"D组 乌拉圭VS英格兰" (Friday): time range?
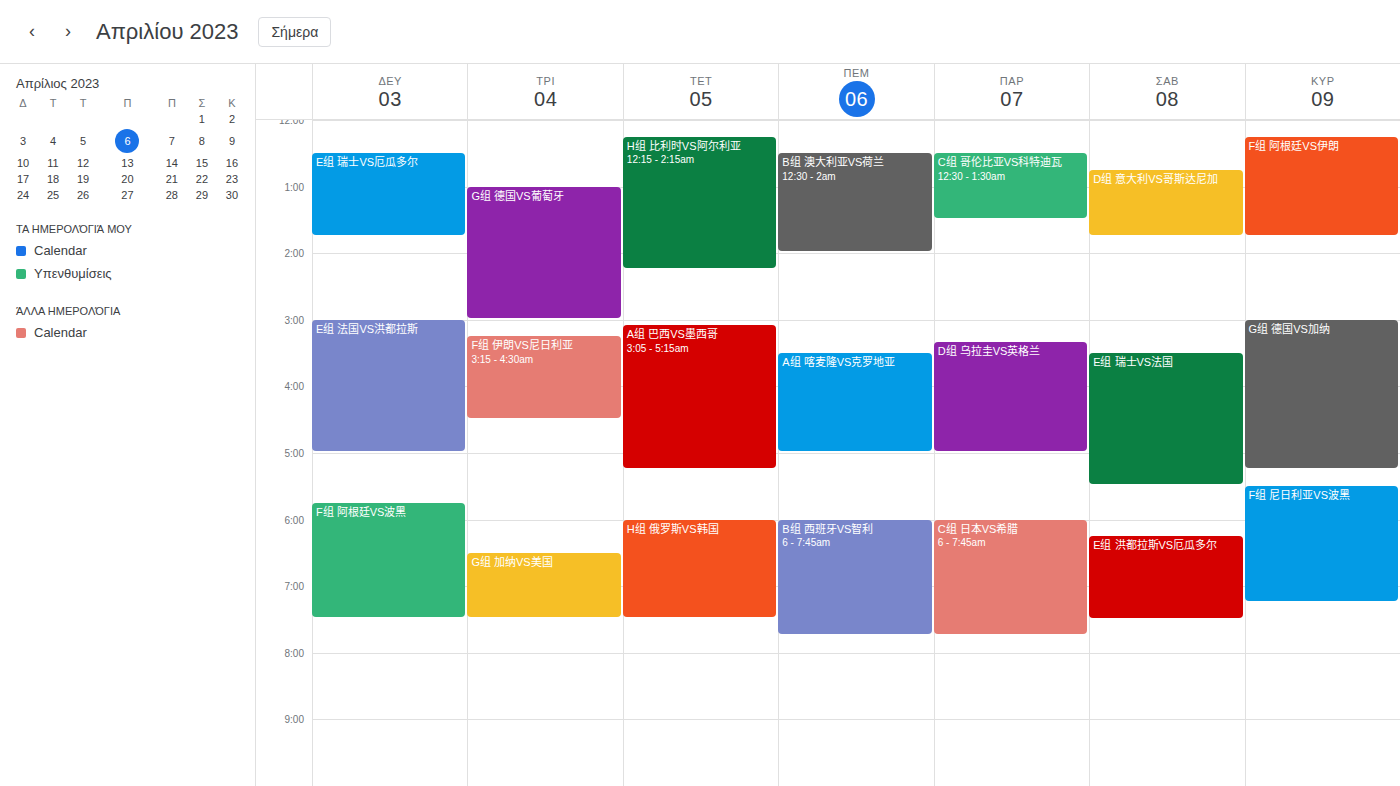
3:20 AM to 5:00 AM